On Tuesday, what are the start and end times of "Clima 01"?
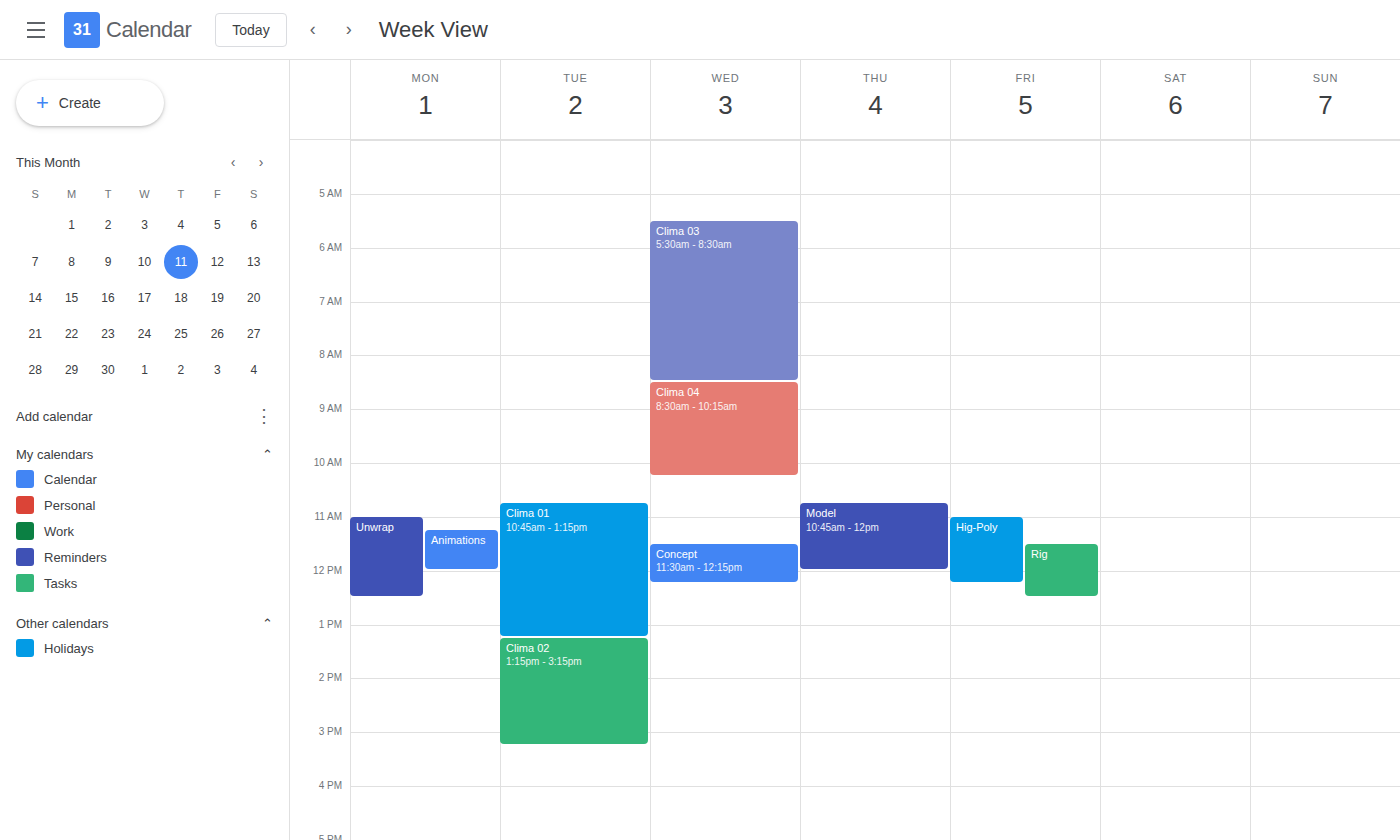
10:45 AM to 1:15 PM